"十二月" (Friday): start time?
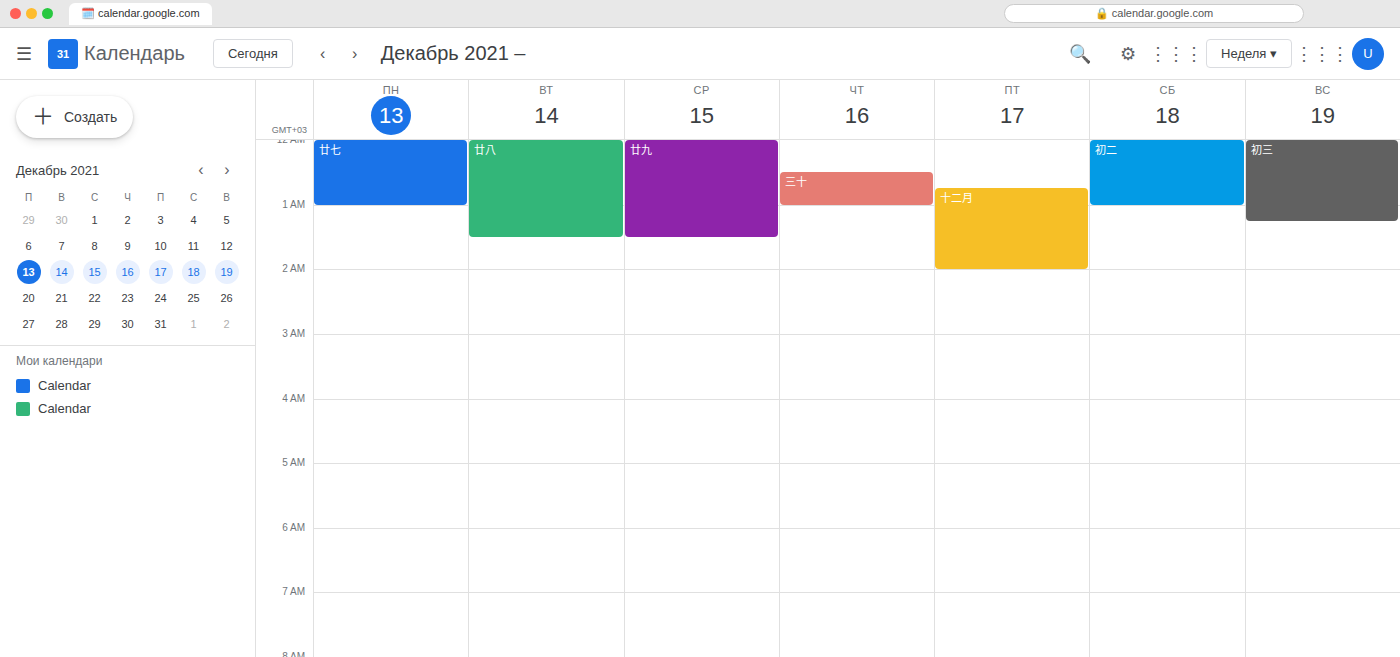
12:45 AM